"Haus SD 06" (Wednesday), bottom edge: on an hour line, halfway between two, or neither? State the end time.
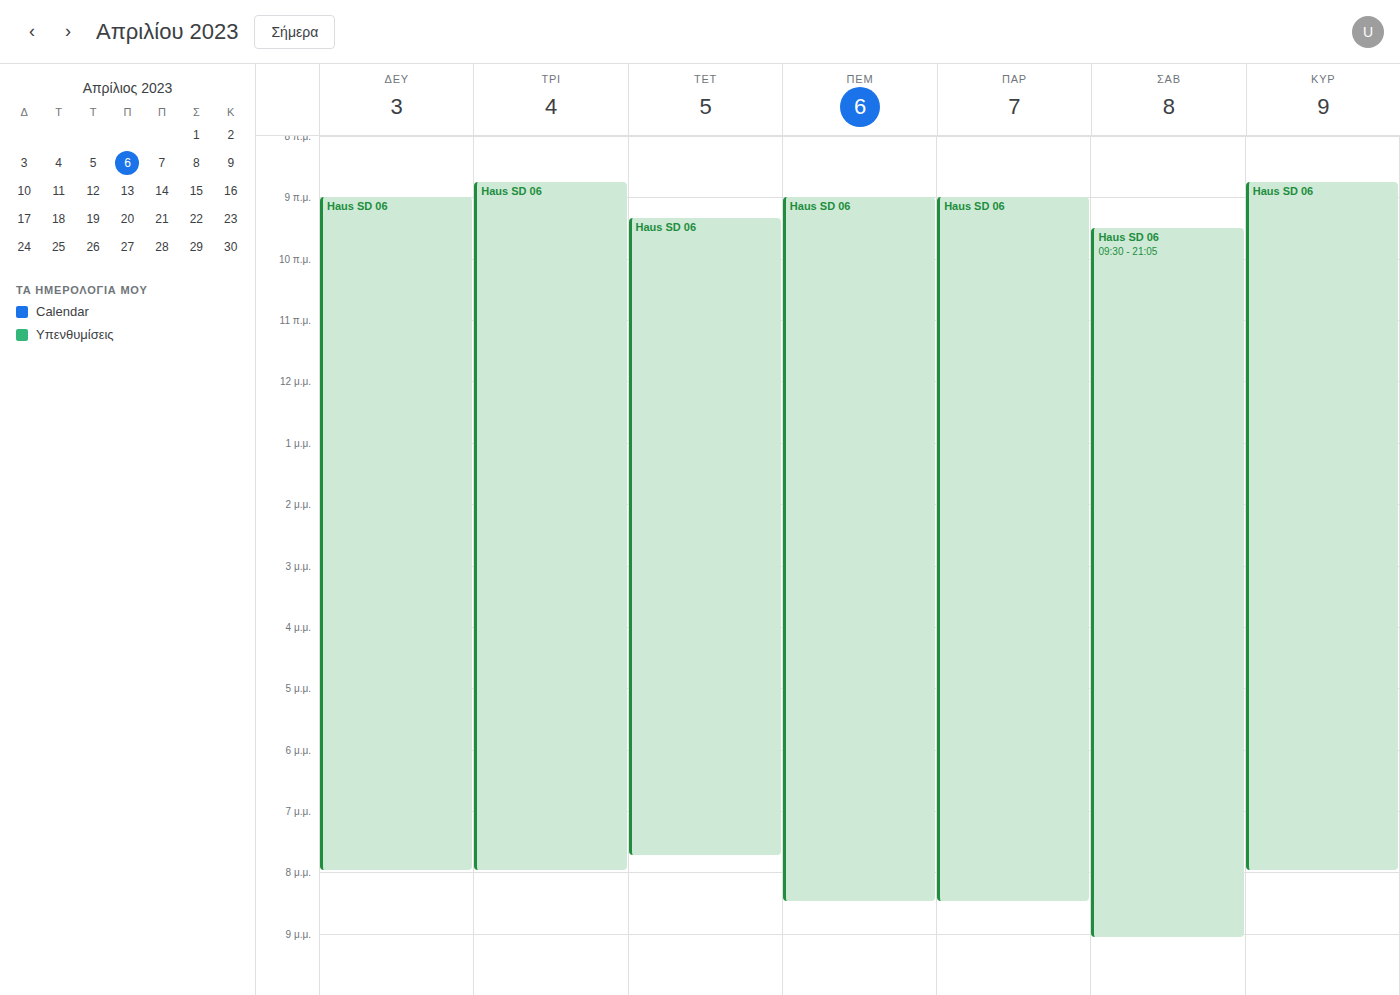
7:45 PM -- neither: three quarters of the way from the 7 PM line to the 8 PM line.